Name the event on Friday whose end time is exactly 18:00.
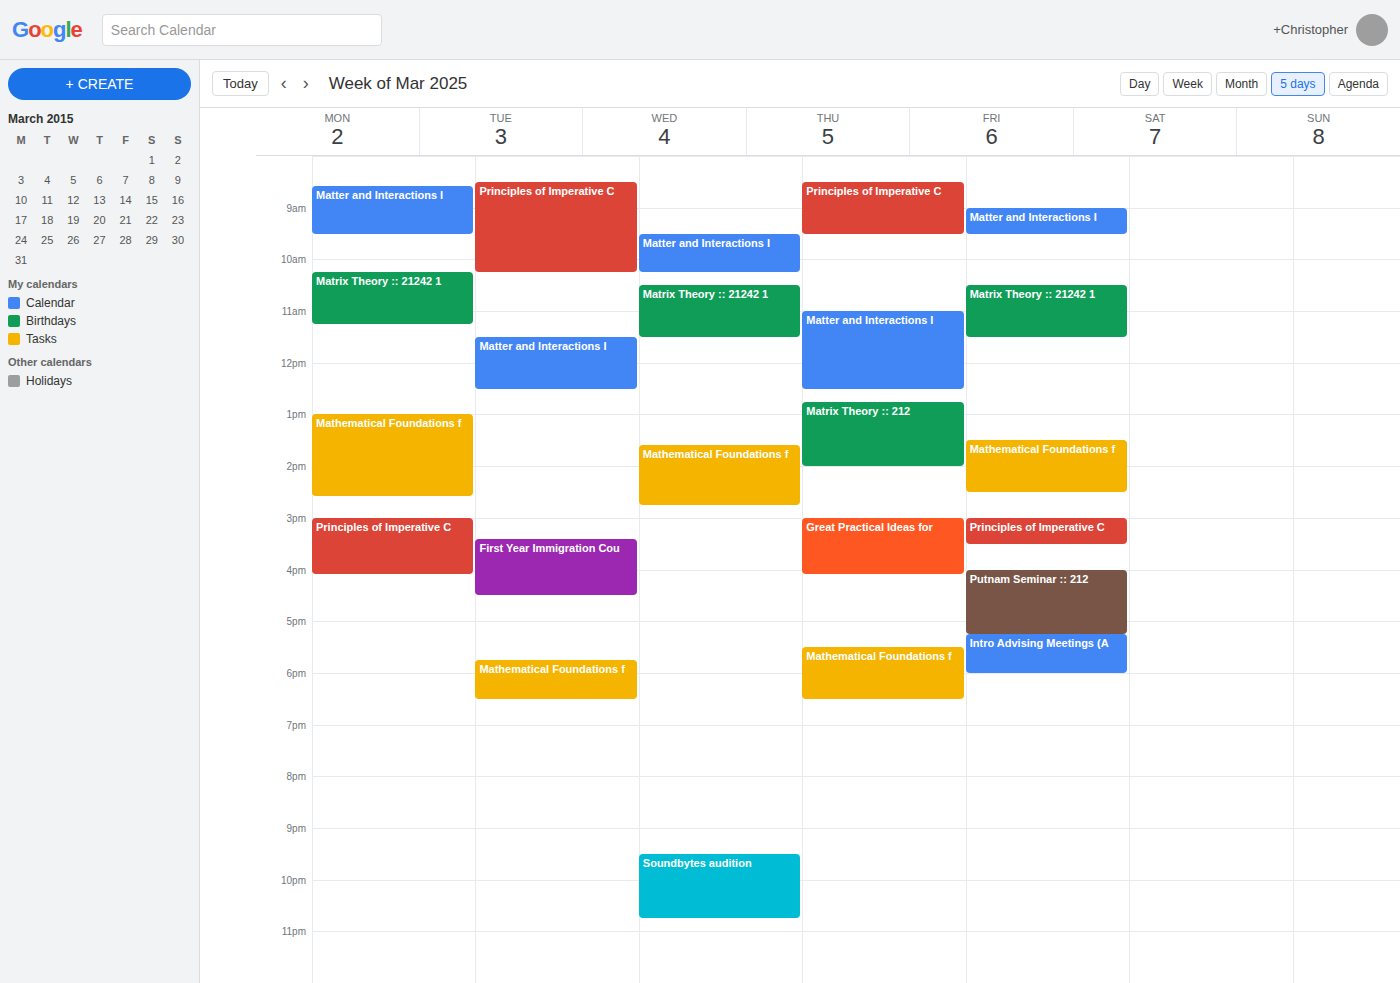
"Intro Advising Meetings (A"